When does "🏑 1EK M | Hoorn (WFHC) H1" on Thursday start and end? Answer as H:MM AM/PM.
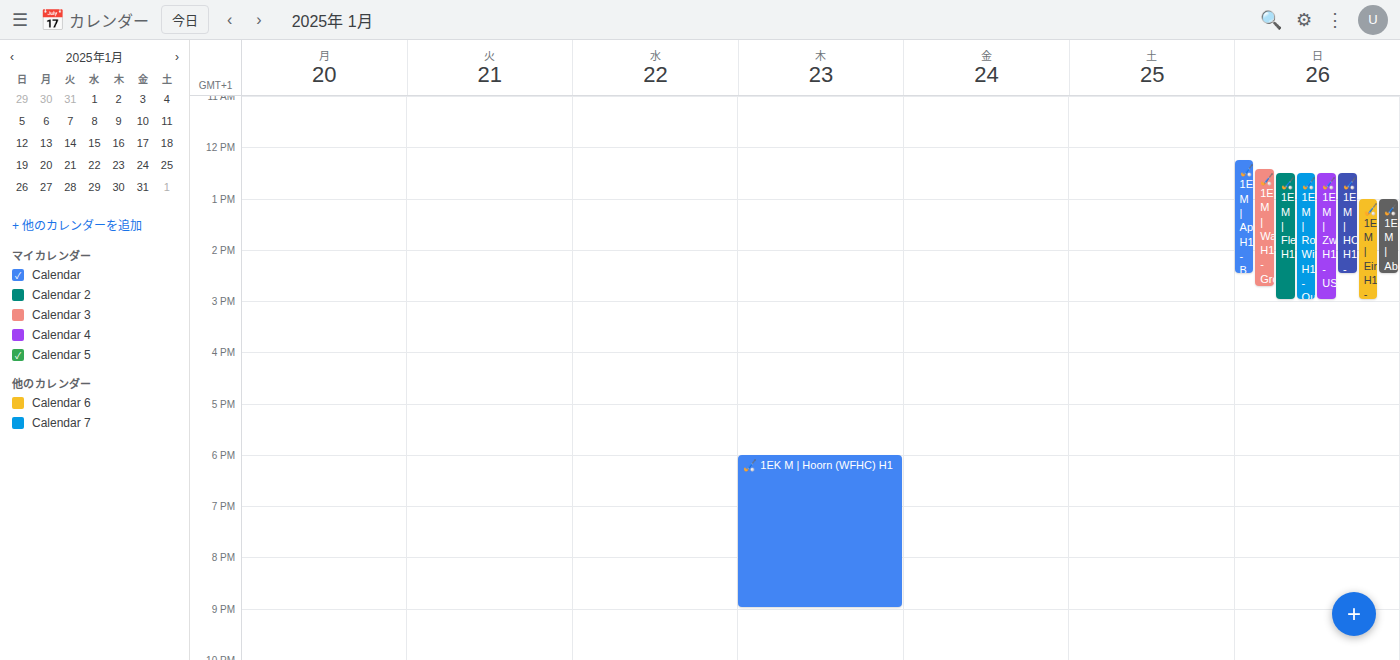
6:00 PM to 9:00 PM